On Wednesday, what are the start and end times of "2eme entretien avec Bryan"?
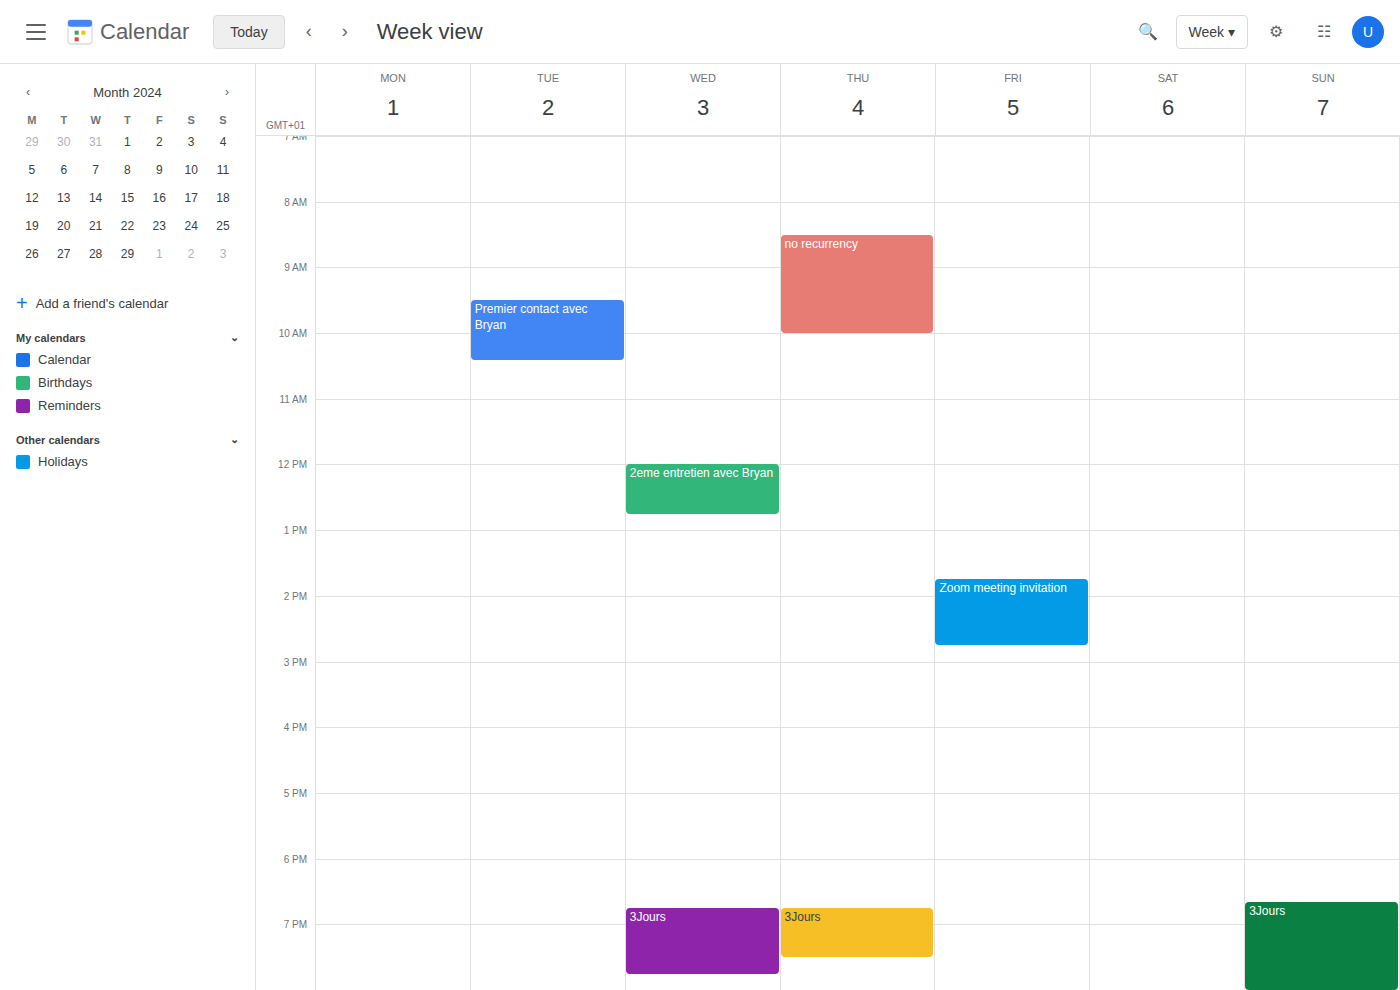
12:00 PM to 12:45 PM